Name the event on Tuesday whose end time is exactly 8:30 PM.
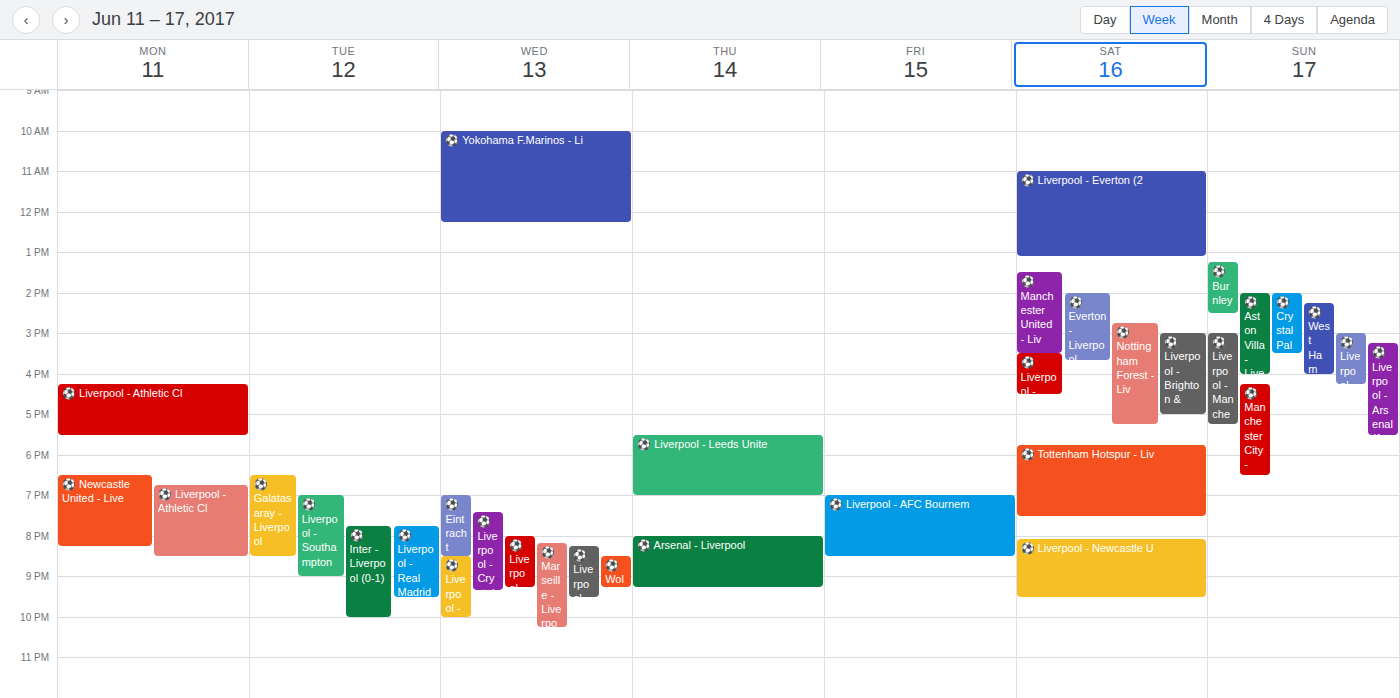
"⚽️ Galatasaray - Liverpool"